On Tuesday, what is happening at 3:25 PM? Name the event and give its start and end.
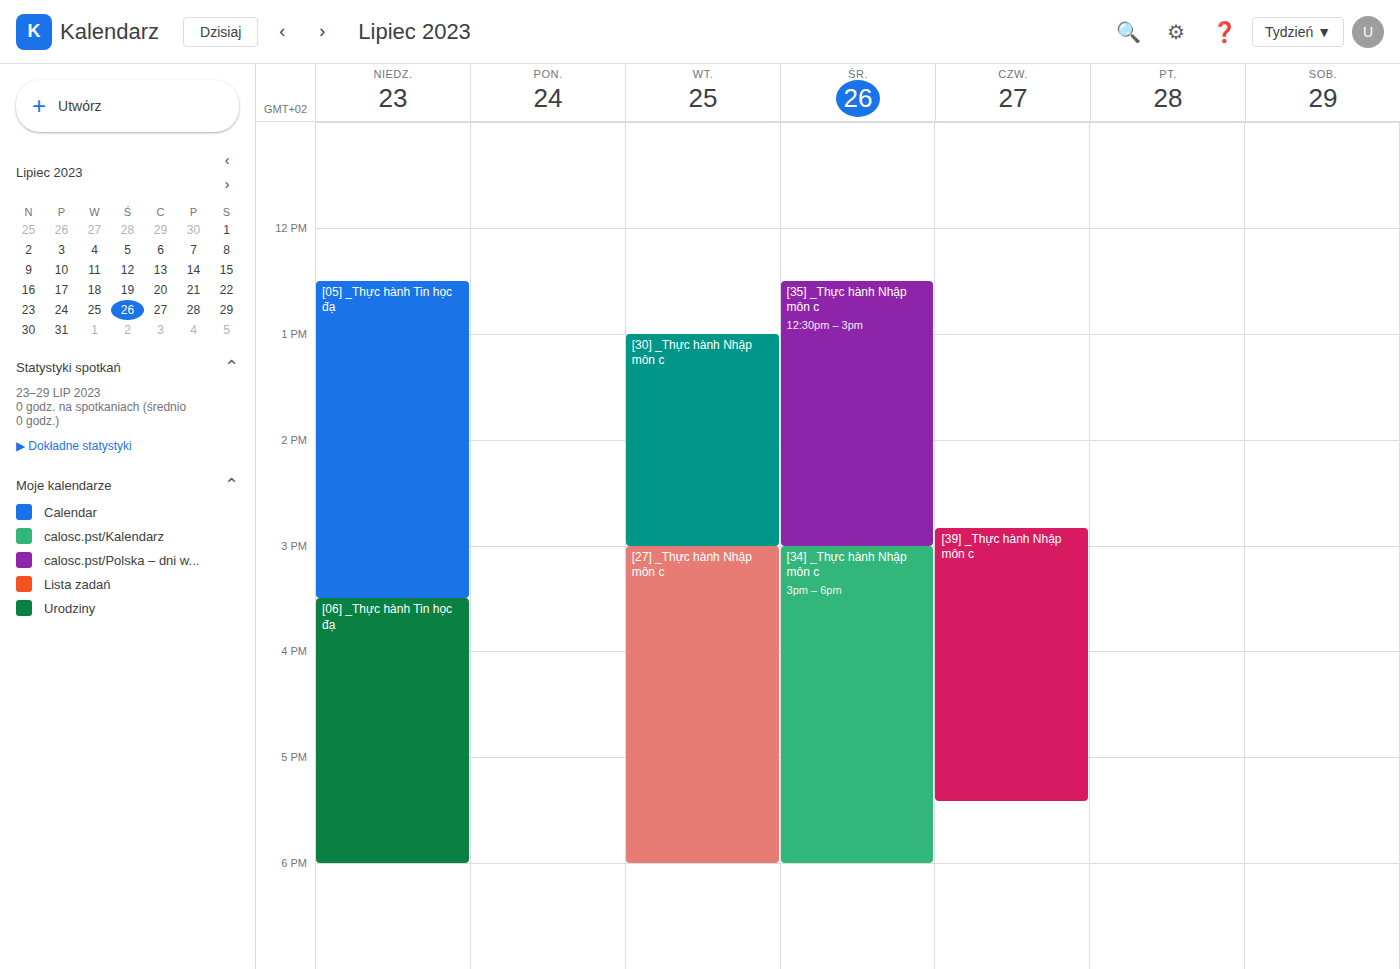
"[27] _Thực hành Nhập môn c", 3:00 PM to 6:00 PM